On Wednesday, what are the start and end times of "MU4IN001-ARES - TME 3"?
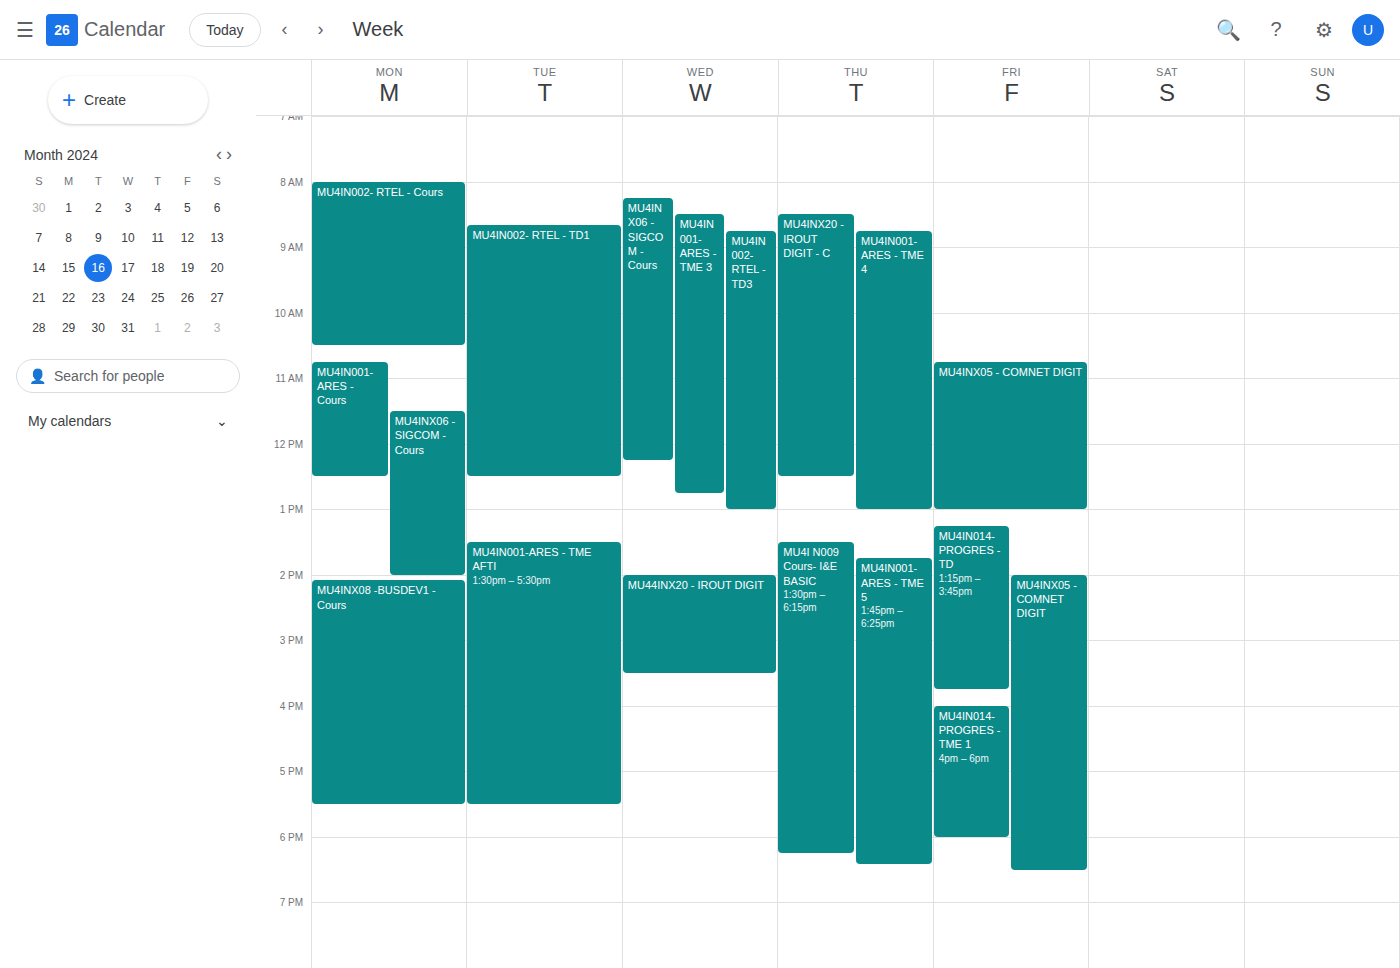
8:30 AM to 12:45 PM